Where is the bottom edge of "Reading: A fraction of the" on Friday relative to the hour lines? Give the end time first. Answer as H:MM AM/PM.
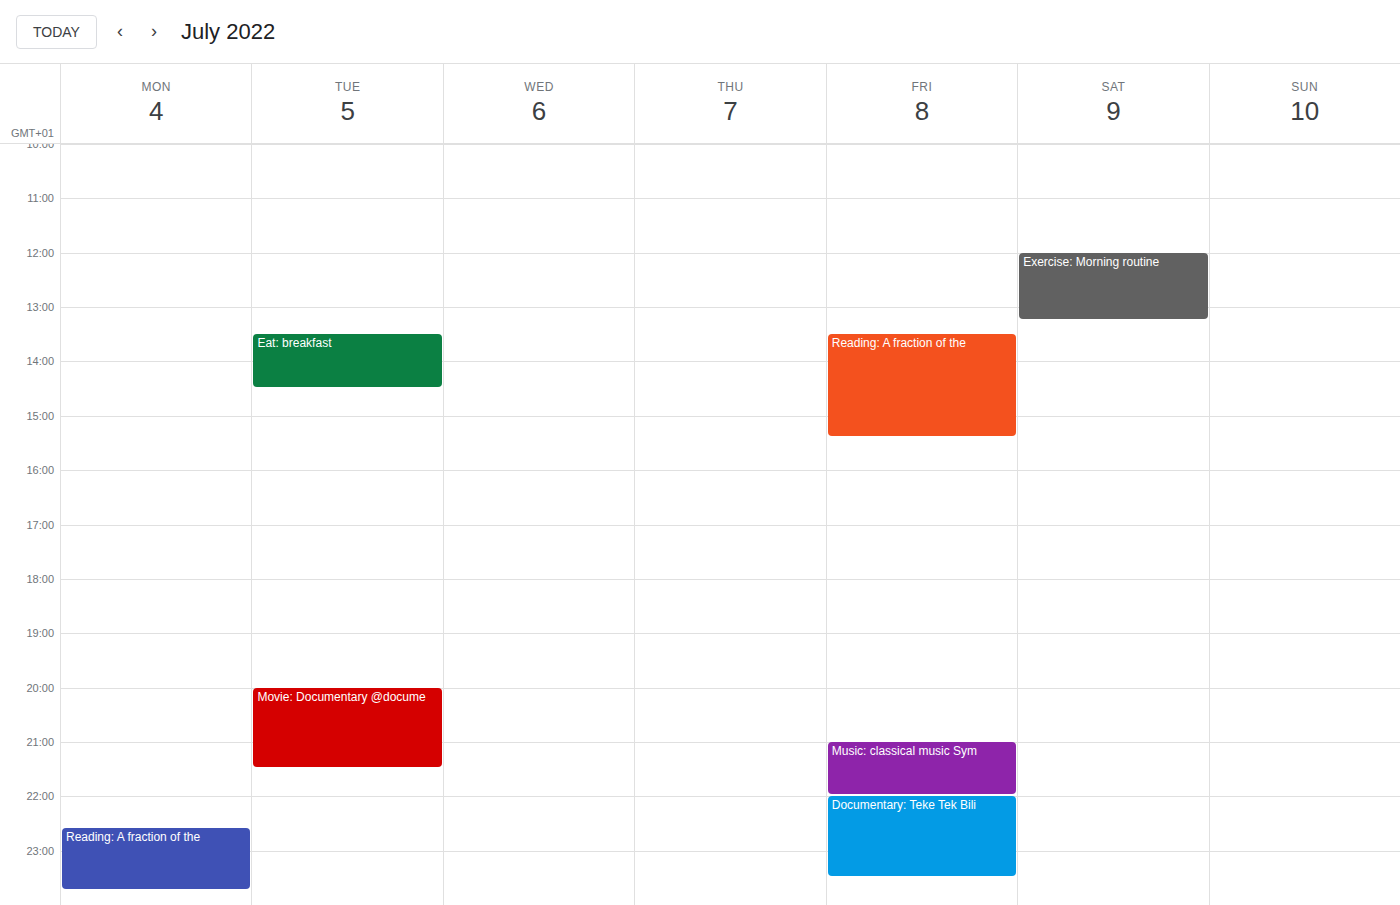
3:25 PM -- neither: 25 minutes below the 3 PM line and 35 minutes above the 4 PM line.